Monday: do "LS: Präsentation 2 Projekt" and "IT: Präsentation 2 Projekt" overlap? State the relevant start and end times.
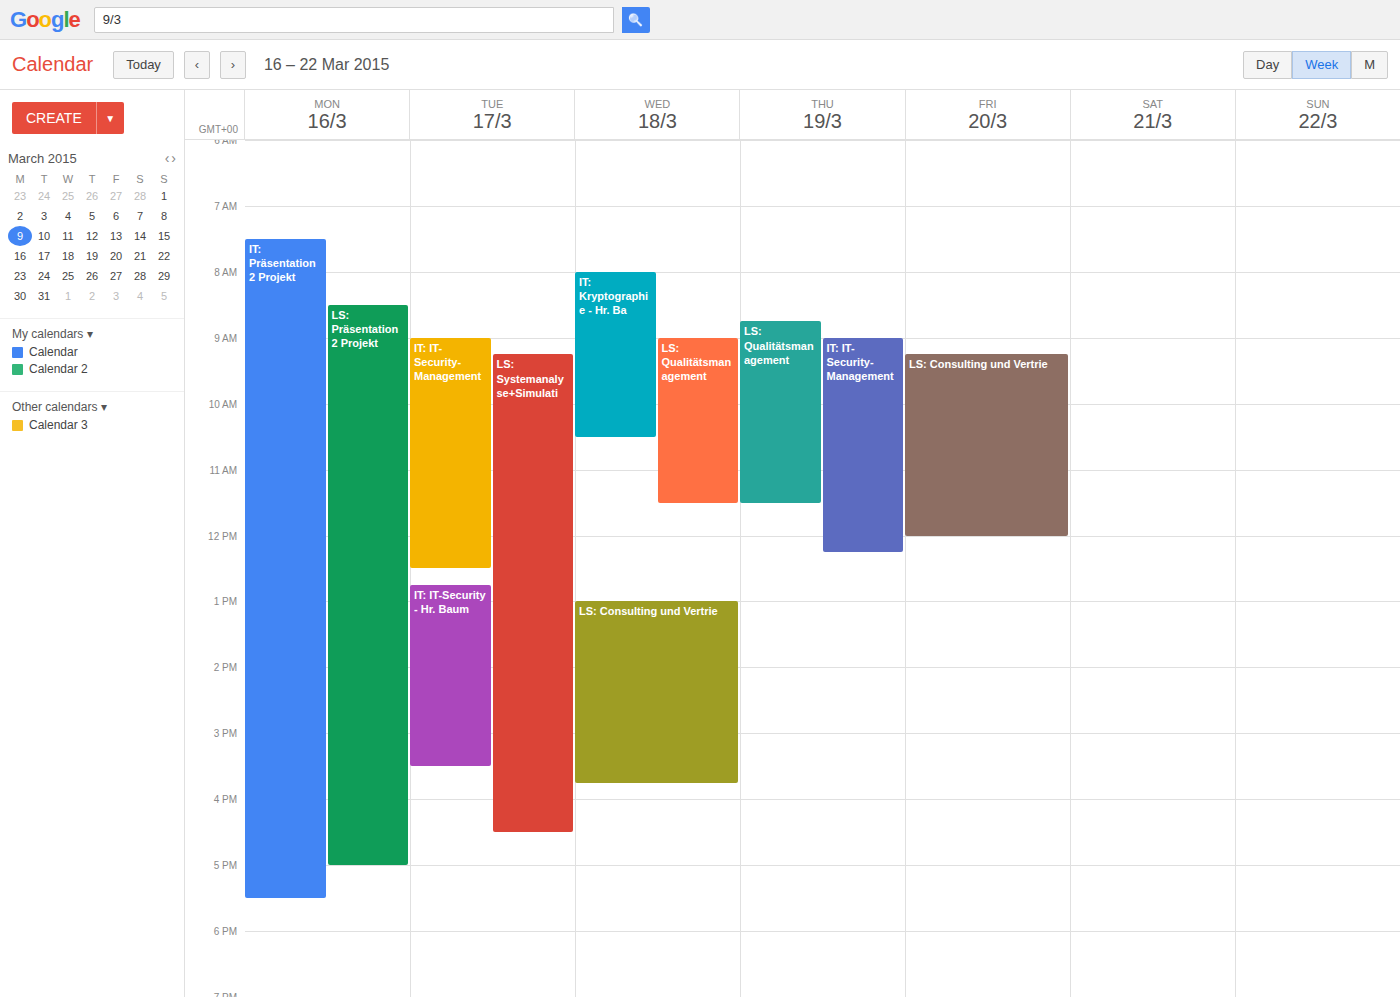
"LS: Präsentation 2 Projekt" runs 8:30 AM to 5:00 PM, inside "IT: Präsentation 2 Projekt" -- they overlap.